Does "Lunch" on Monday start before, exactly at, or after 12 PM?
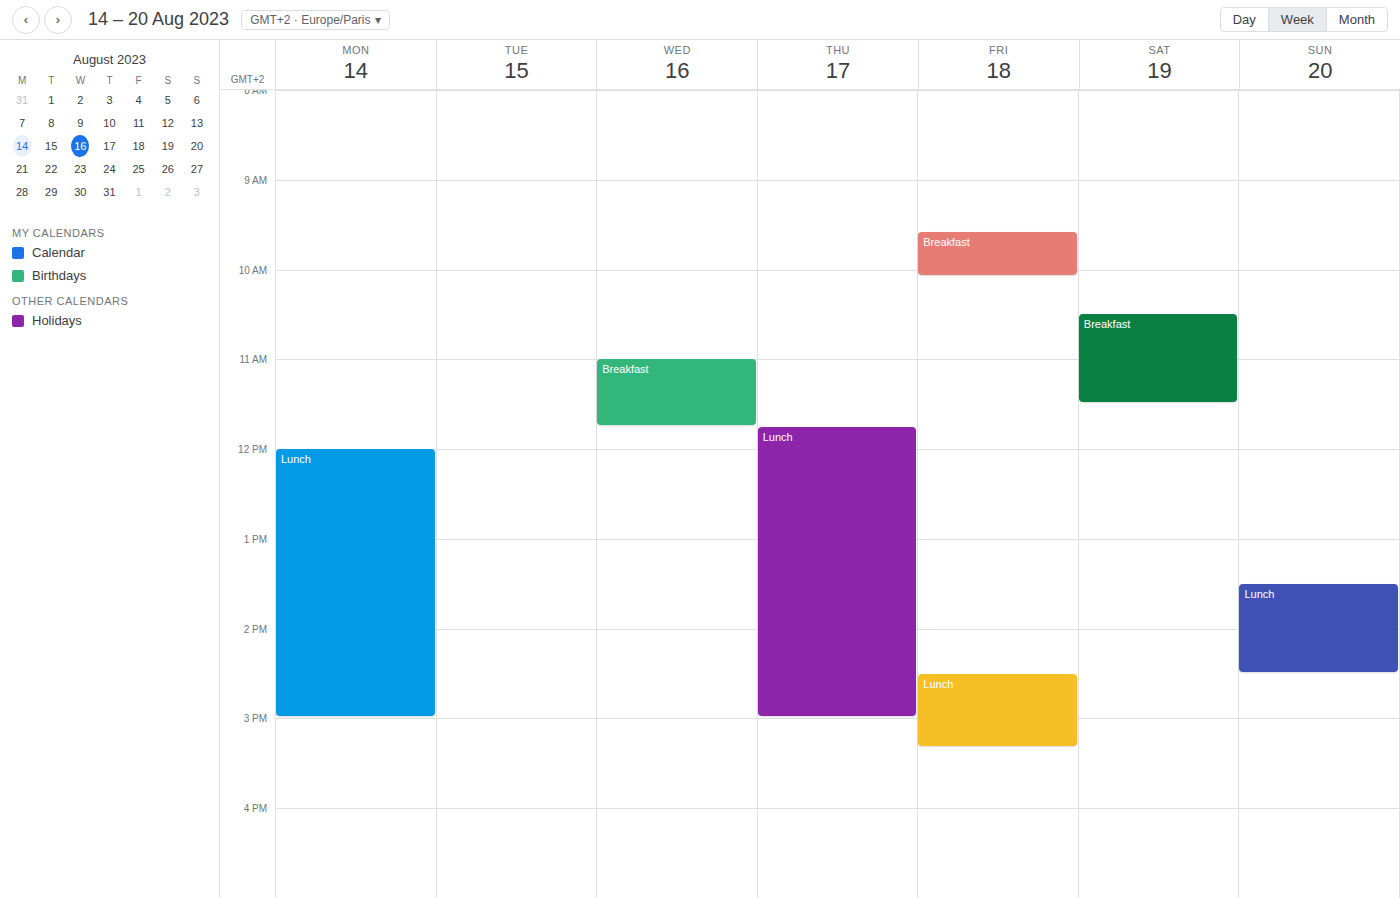
12:00 PM -- exactly at 12 PM, on the 12 PM line.